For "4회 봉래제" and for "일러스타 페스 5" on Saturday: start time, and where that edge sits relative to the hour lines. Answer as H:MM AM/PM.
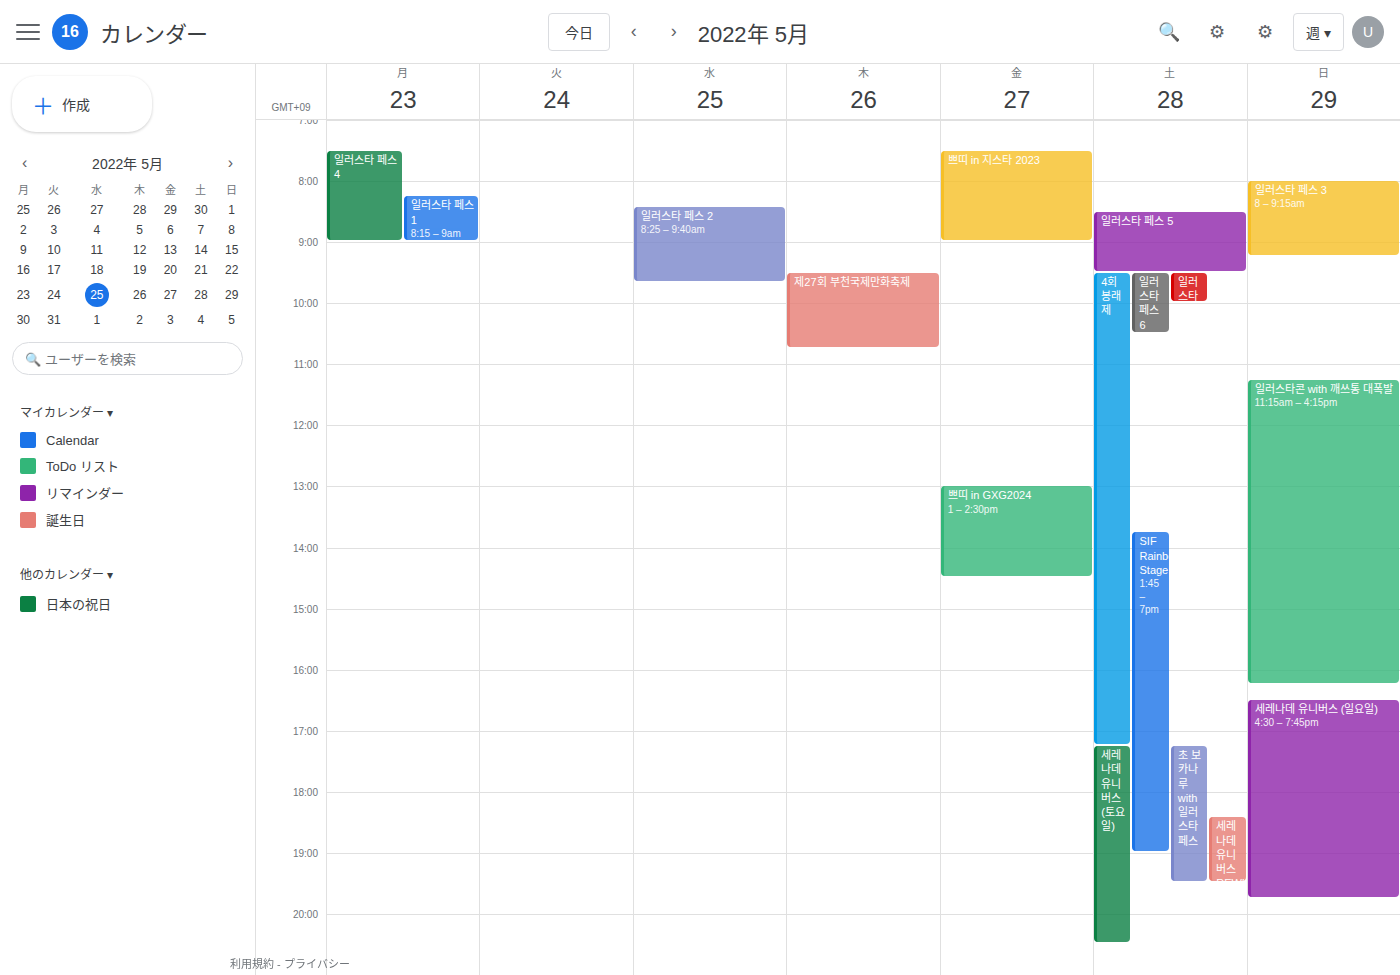
"4회 봉래제": 9:30 AM, halfway between the 9 AM and 10 AM lines. "일러스타 페스 5": 8:30 AM, halfway between the 8 AM and 9 AM lines.